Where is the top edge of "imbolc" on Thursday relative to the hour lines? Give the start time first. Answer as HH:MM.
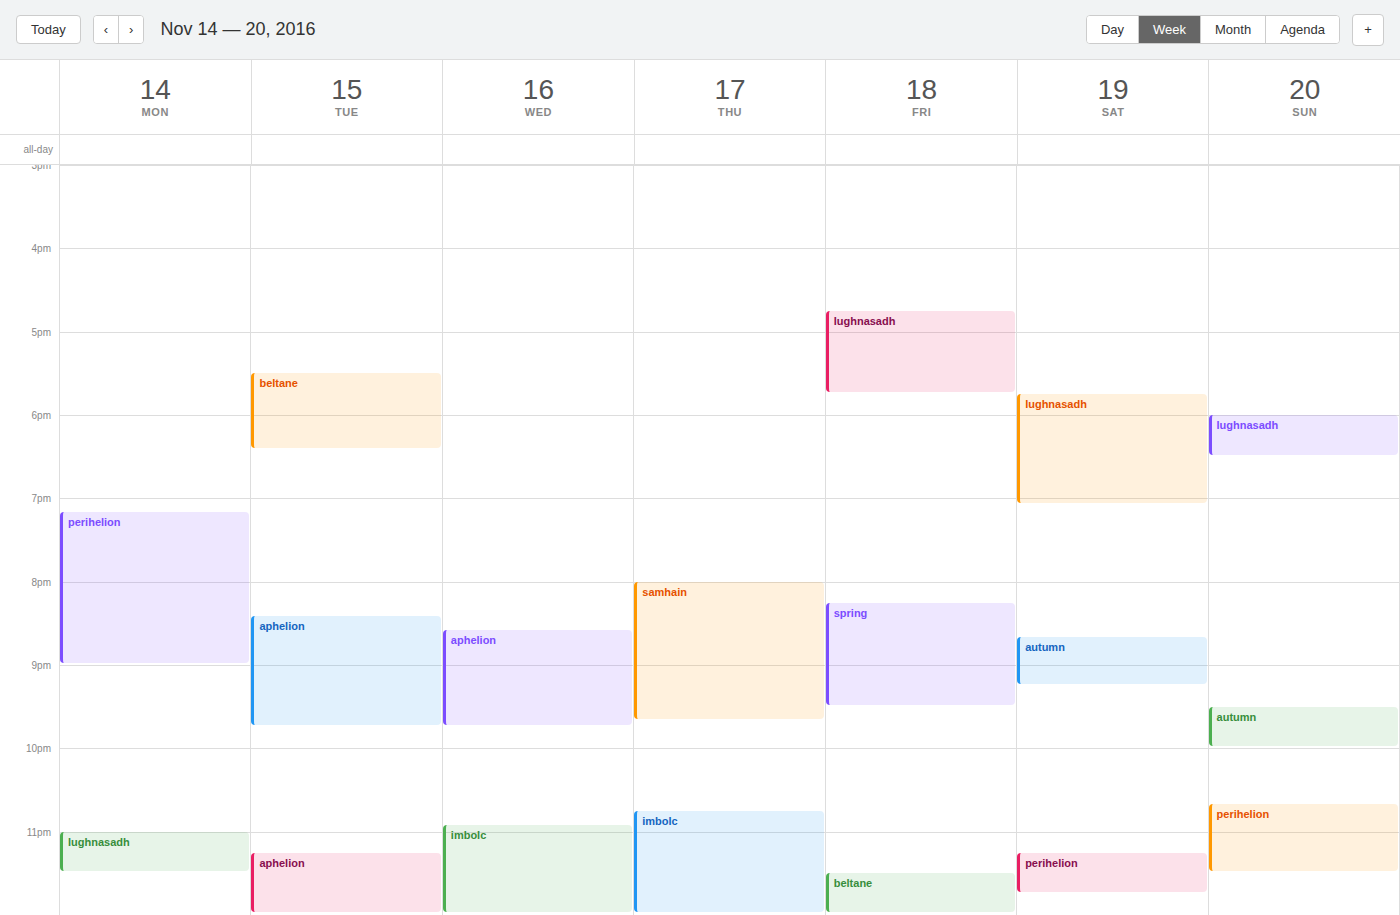
22:45 -- neither: three quarters of the way from the 22:00 line to the 23:00 line.